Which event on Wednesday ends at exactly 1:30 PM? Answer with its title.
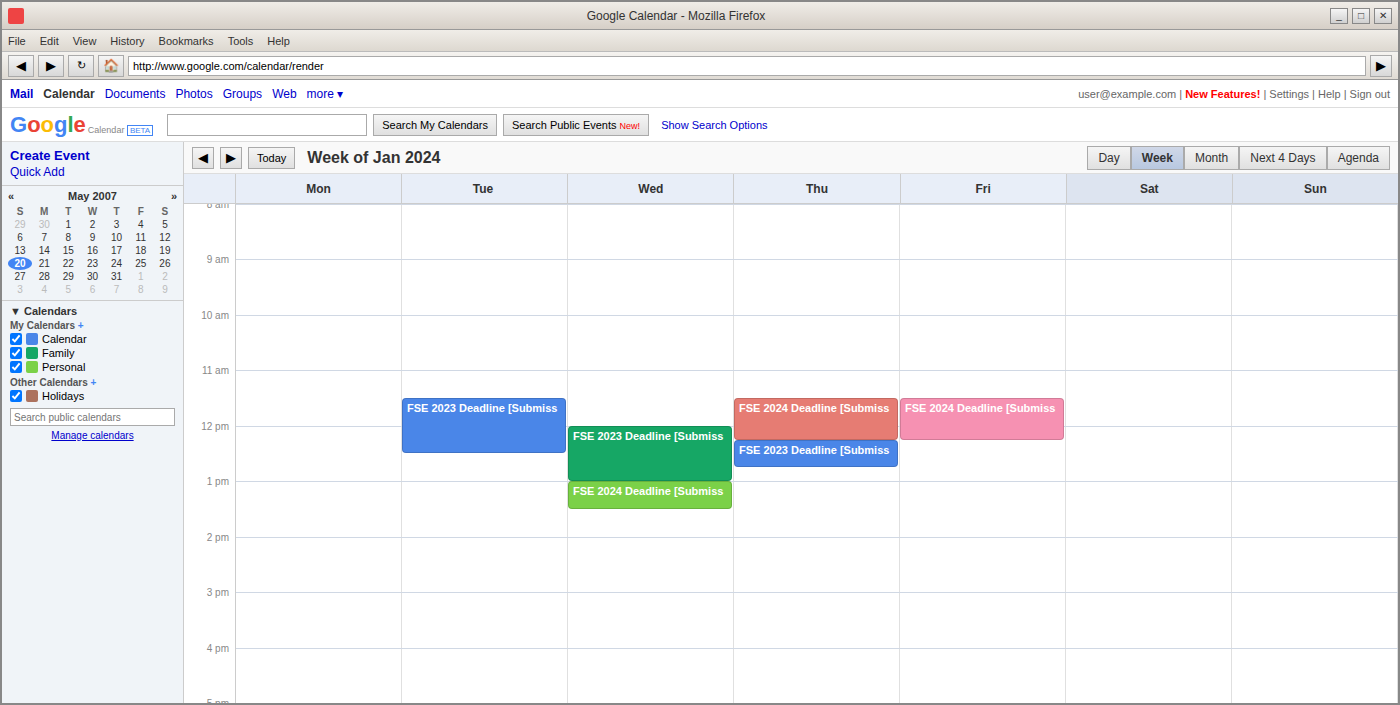
"FSE 2024 Deadline [Submiss"